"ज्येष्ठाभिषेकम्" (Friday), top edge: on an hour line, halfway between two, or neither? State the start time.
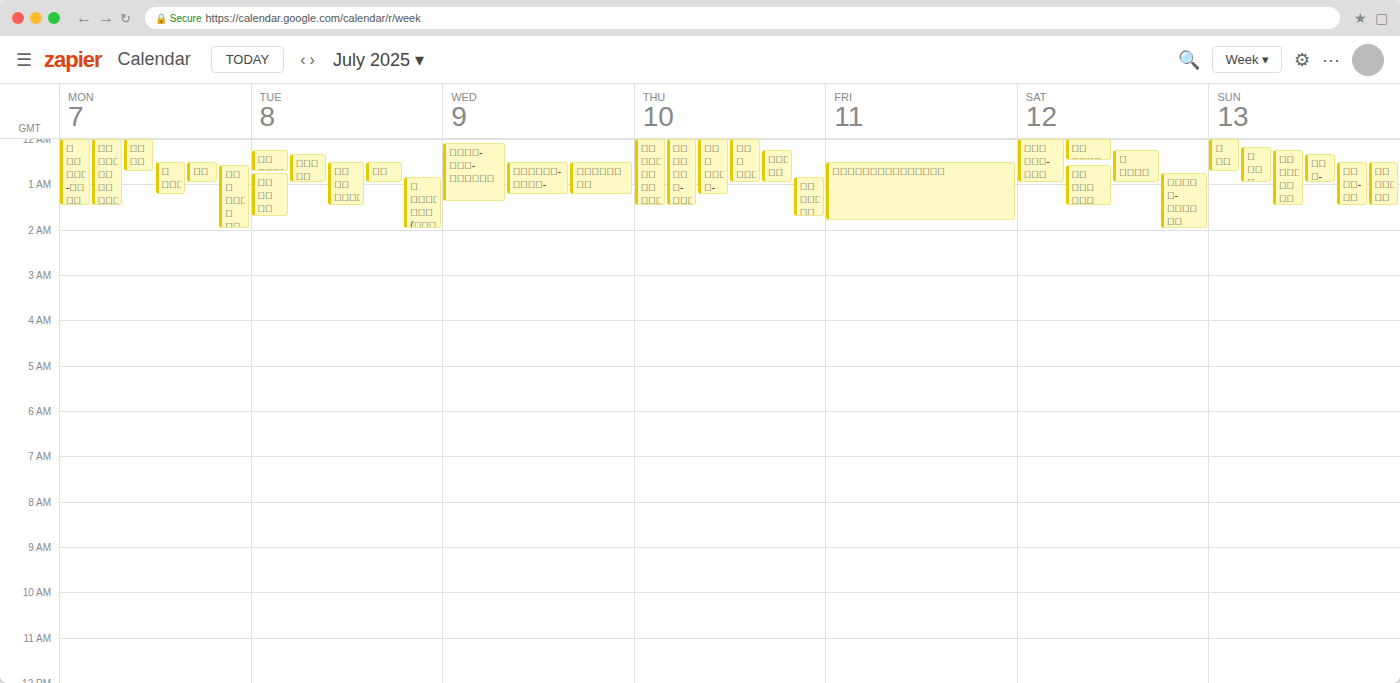
12:30 AM -- halfway between the 12 AM and 1 AM lines.